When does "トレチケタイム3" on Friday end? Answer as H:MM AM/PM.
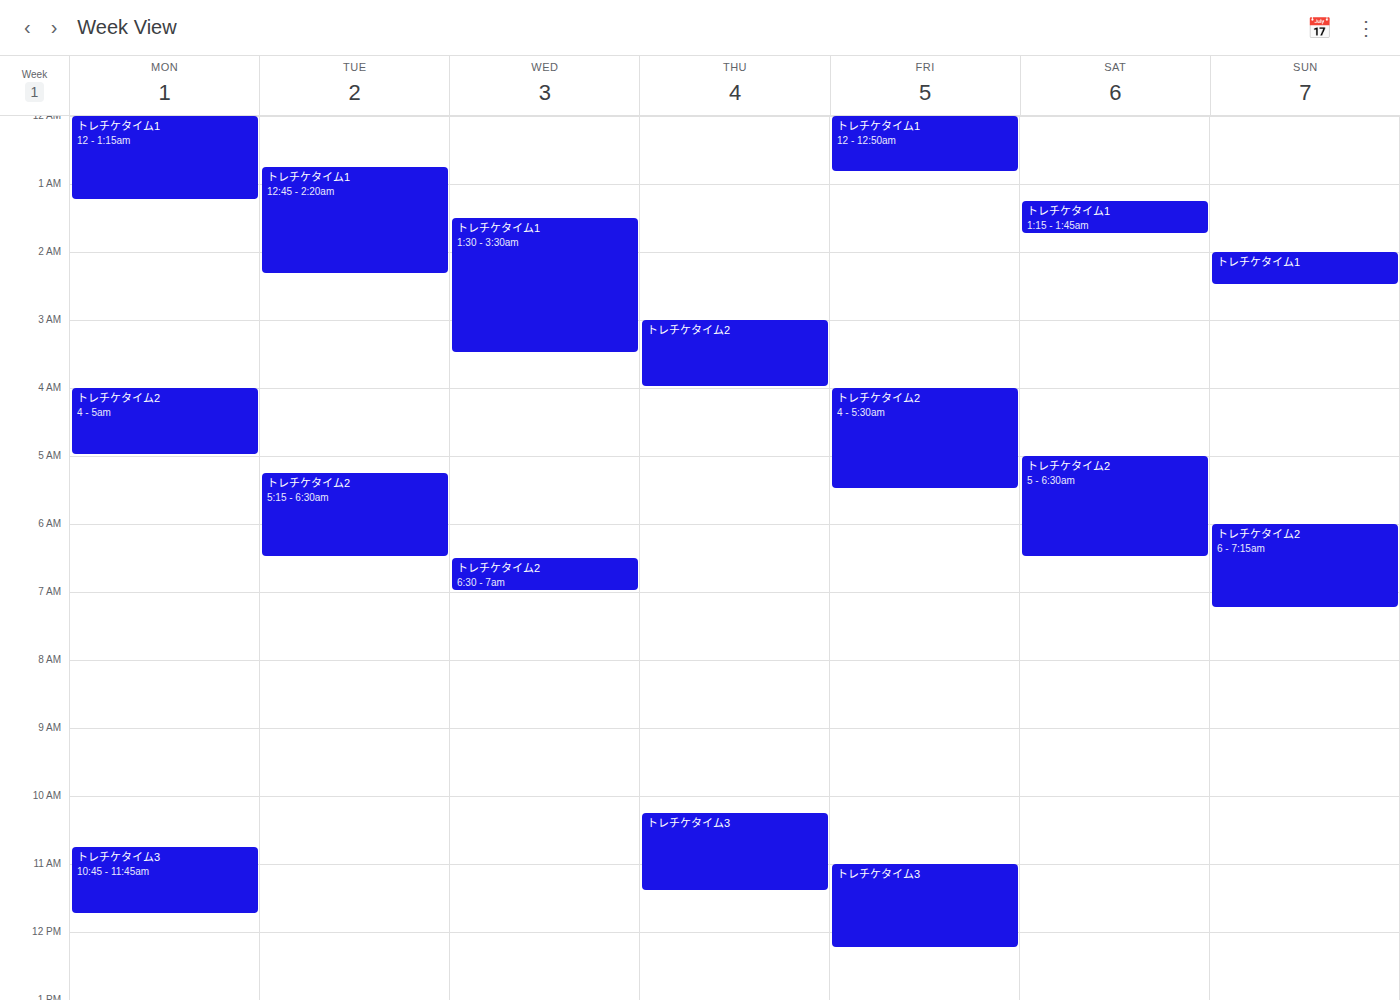
12:15 PM